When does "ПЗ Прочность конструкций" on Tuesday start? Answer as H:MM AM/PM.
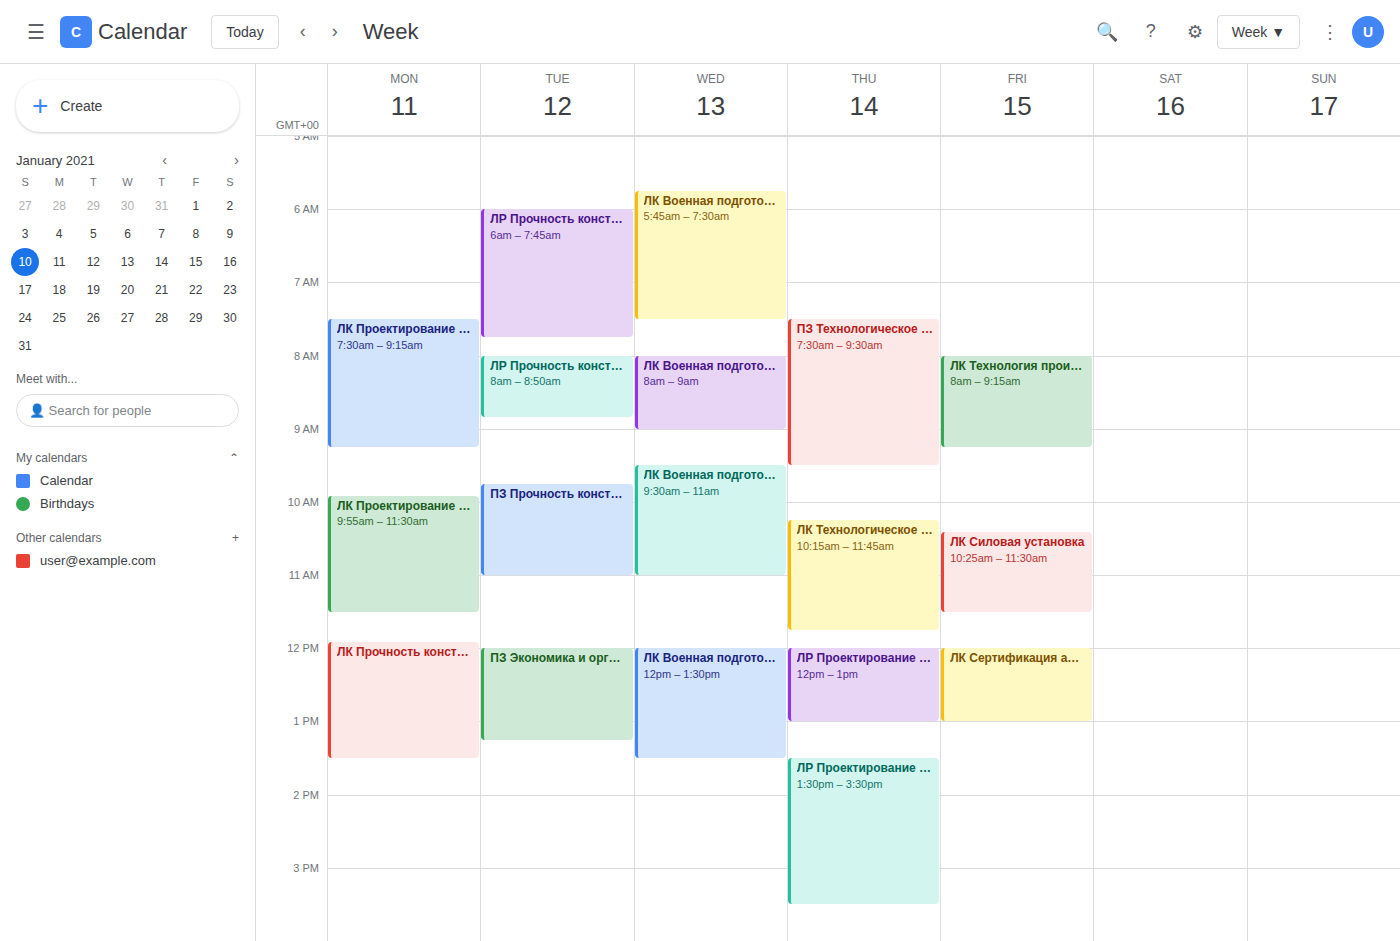
9:45 AM